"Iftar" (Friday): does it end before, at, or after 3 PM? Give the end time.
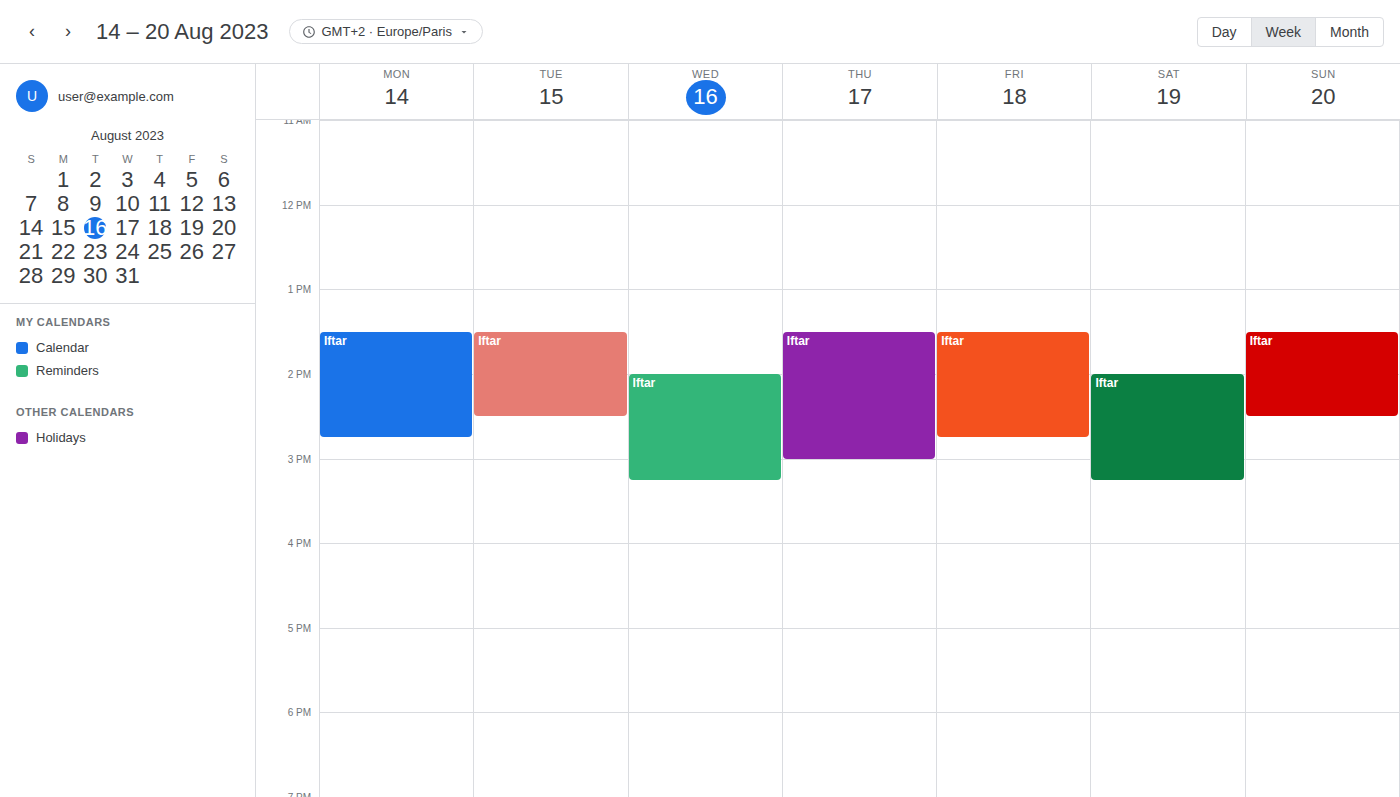
2:45 PM -- before 3 PM, 15 minutes above the 3 PM line.